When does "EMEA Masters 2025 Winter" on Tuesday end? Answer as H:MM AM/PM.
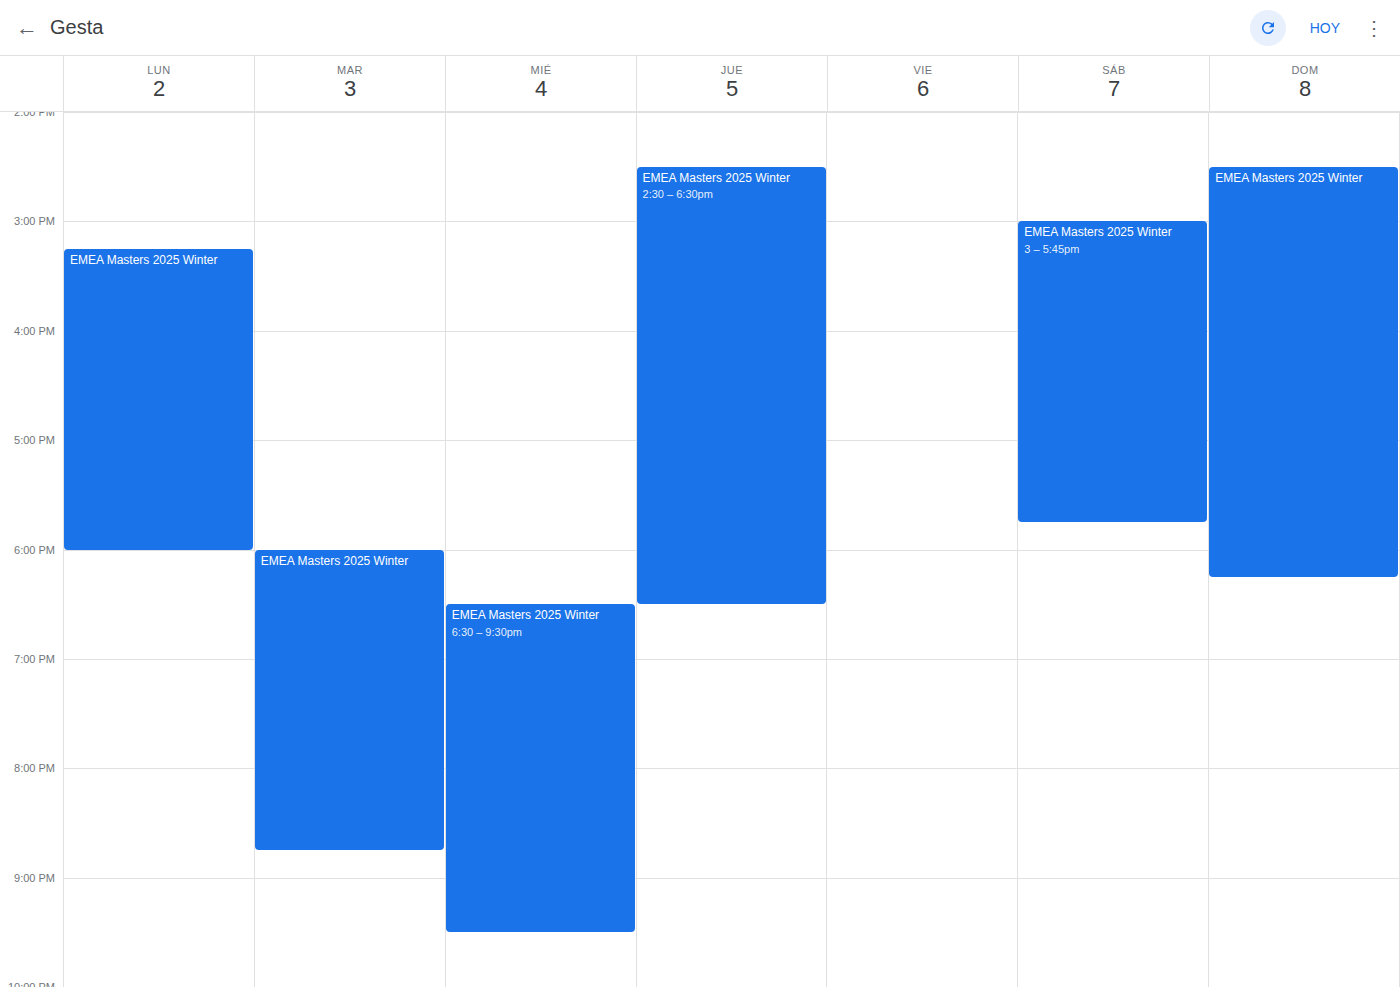
8:45 PM